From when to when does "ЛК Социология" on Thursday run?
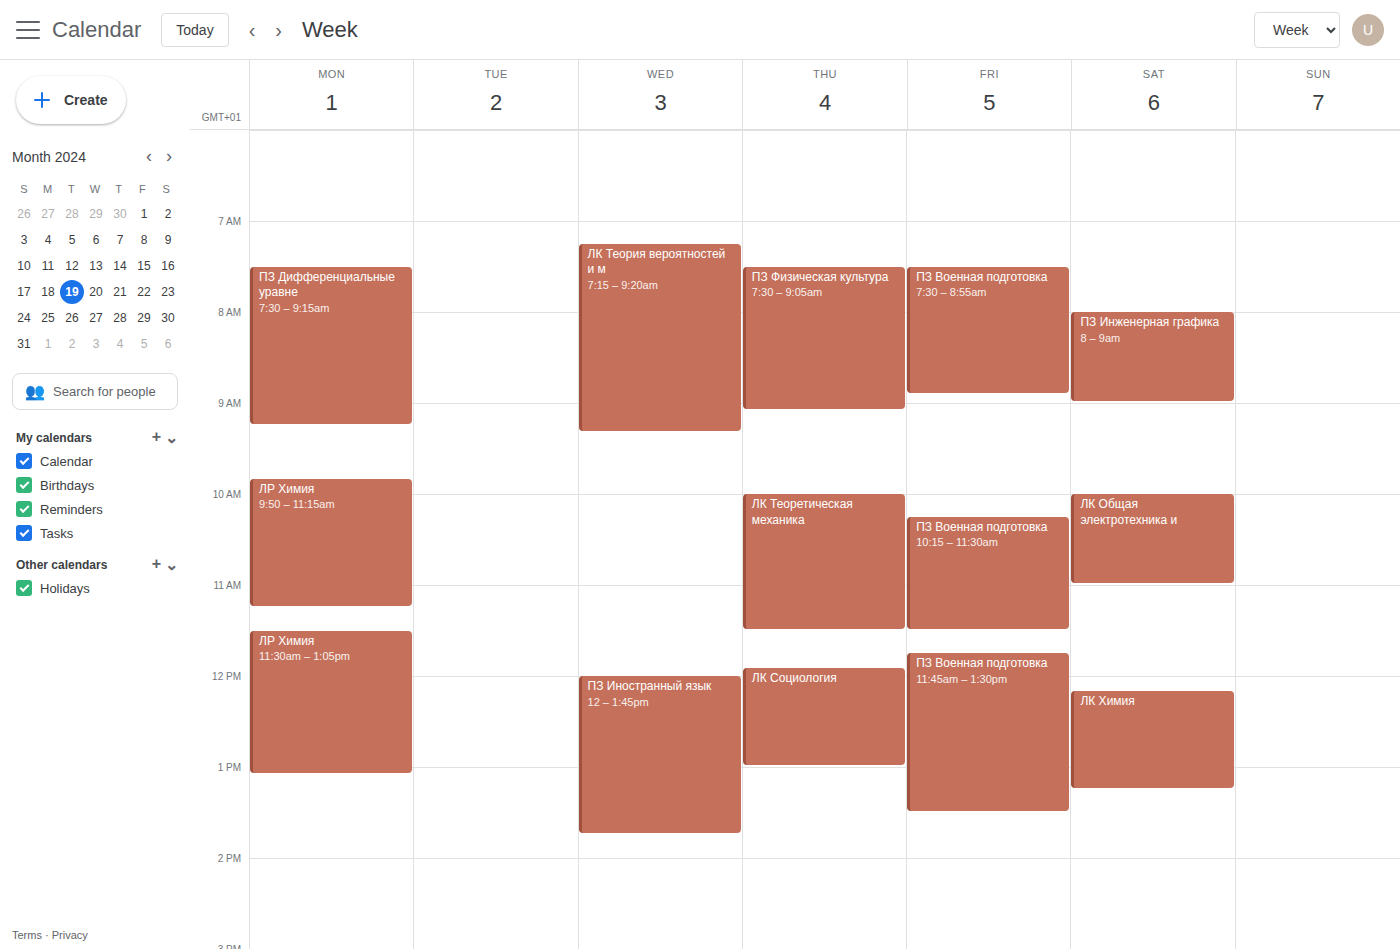
11:55 AM to 1:00 PM